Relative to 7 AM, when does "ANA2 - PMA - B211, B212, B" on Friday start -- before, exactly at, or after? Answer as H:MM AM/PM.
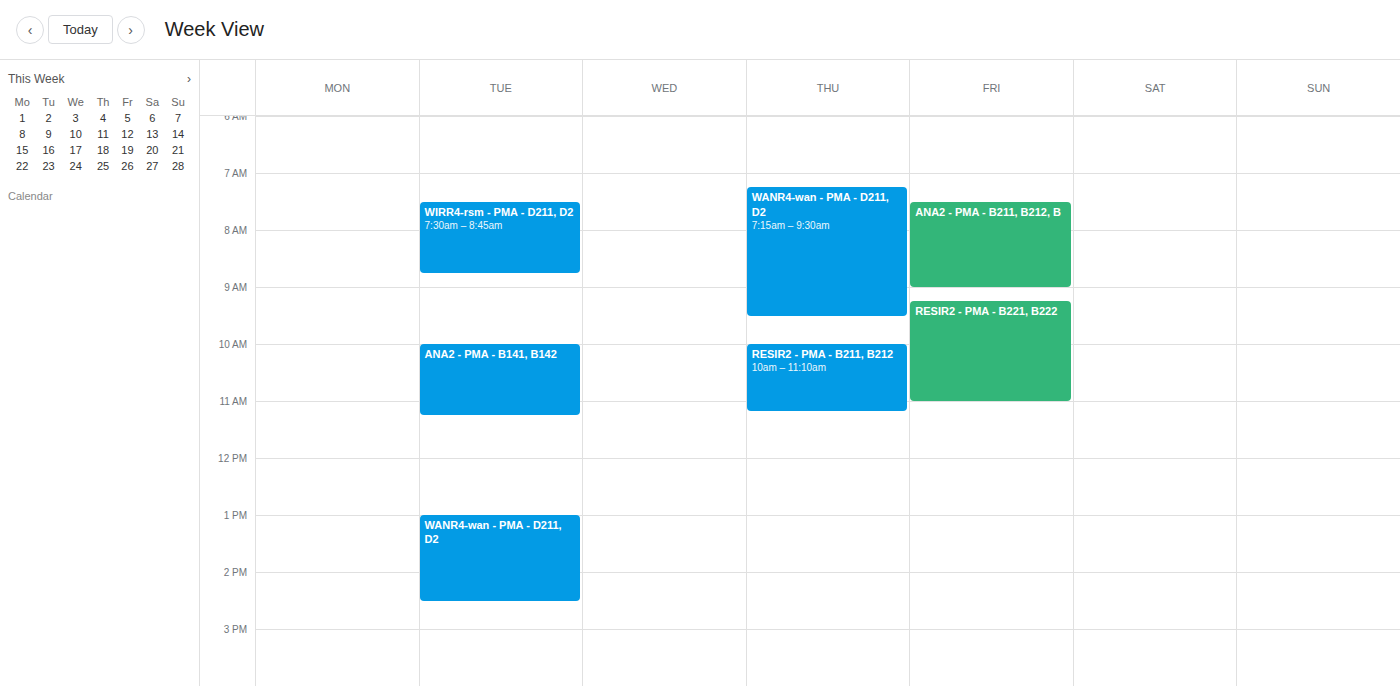
7:30 AM -- after 7 AM, 30 minutes below the 7 AM line.